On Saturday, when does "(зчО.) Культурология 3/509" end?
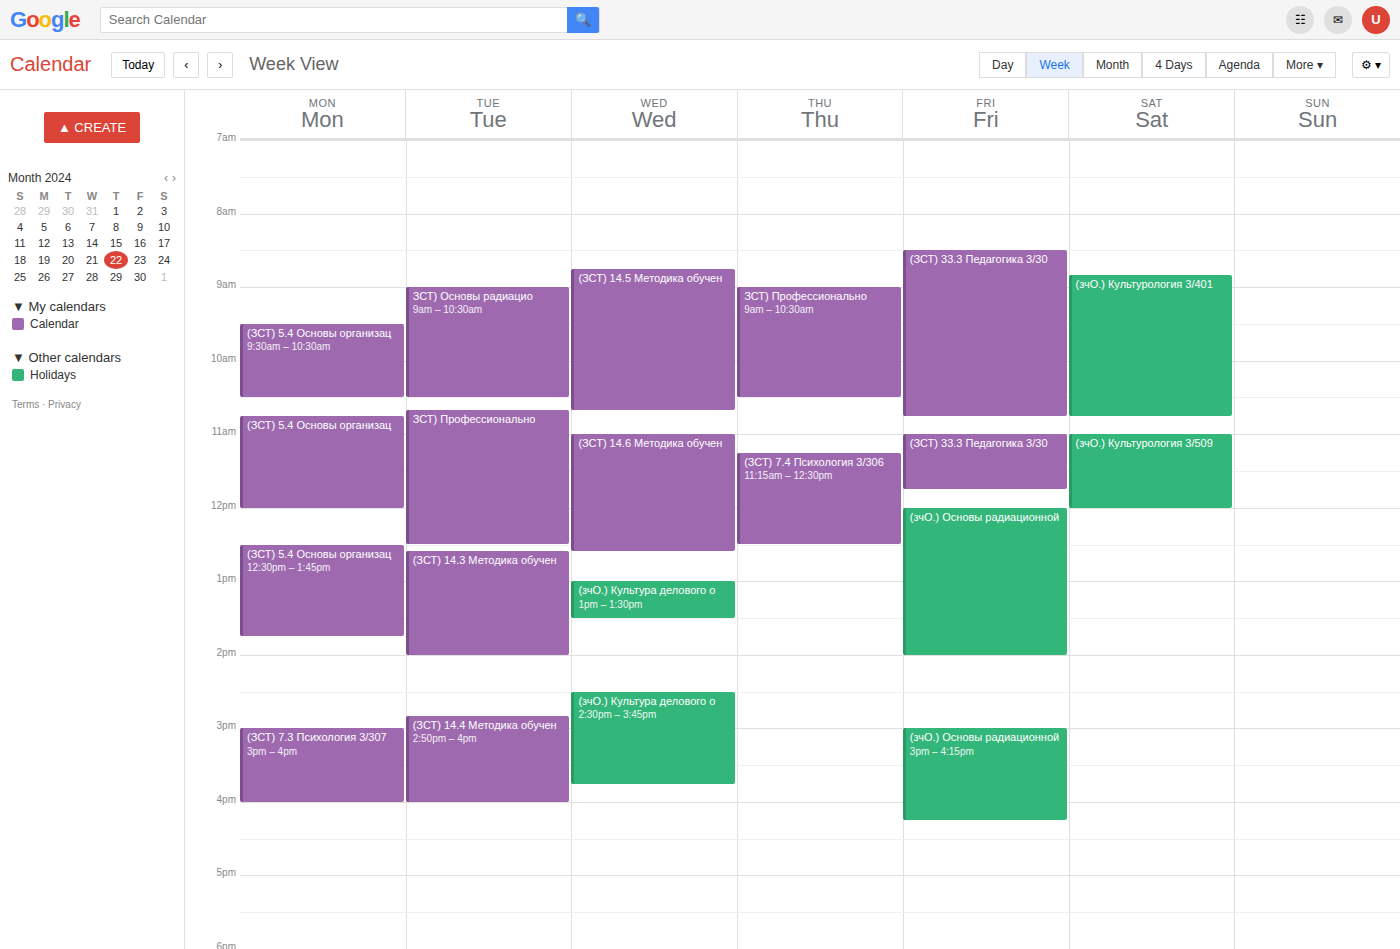
12:00 PM